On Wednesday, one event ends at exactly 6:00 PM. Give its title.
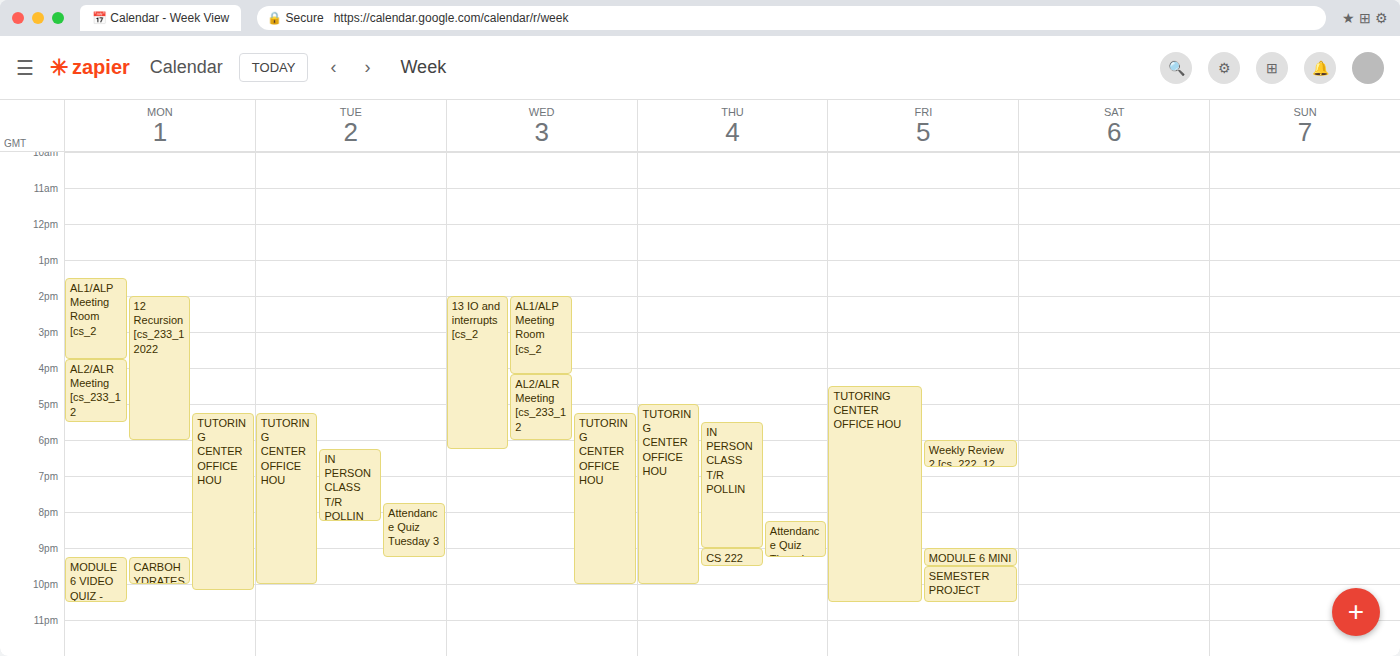
"AL2/ALR Meeting [cs_233_12"